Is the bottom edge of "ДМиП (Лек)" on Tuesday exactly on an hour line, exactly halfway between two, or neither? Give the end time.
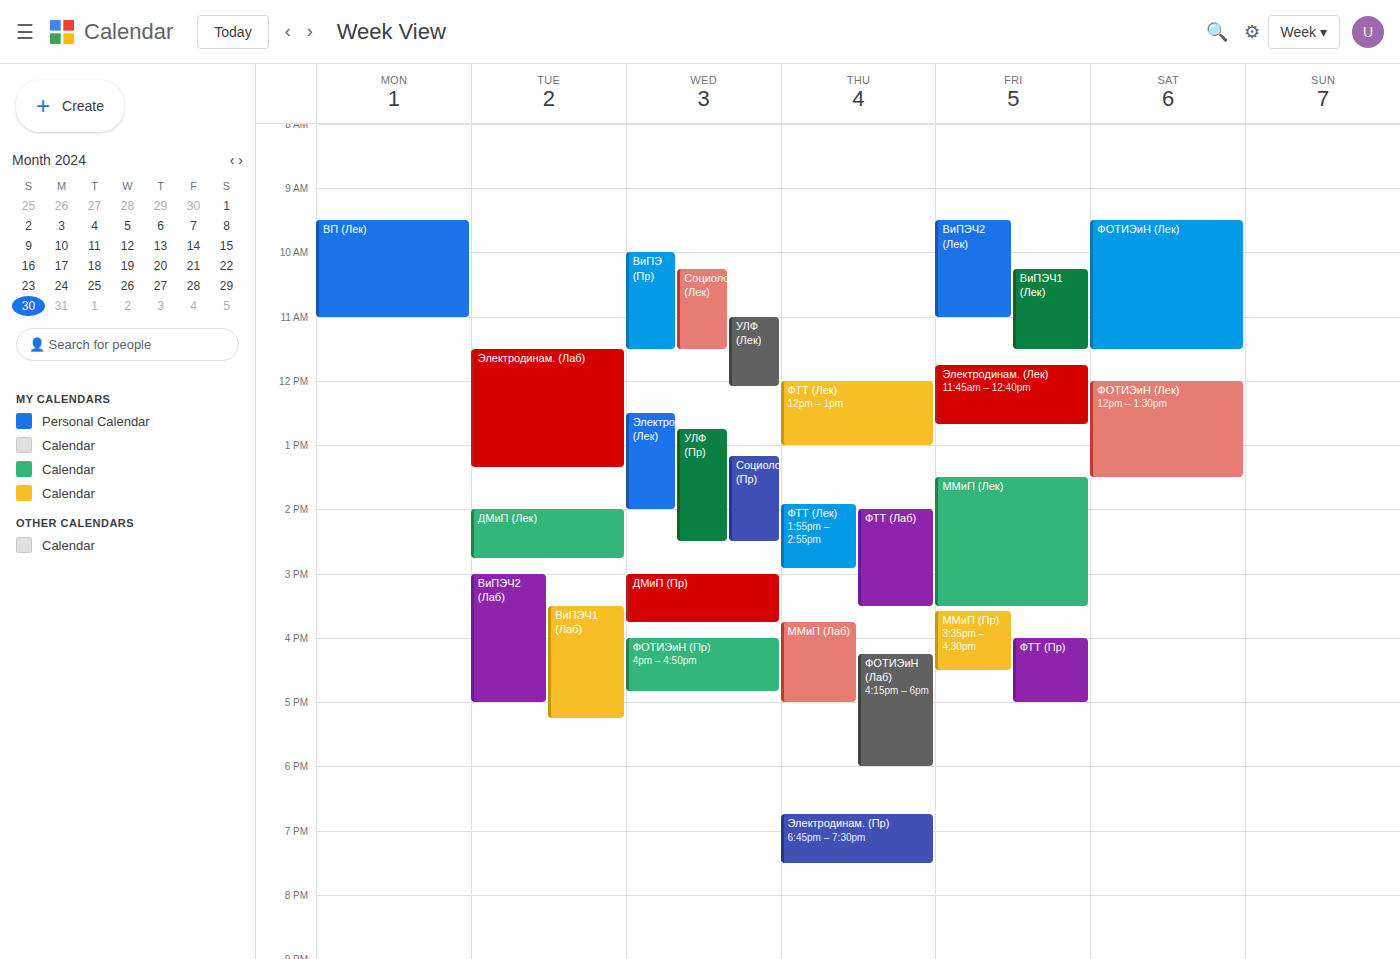
2:45 PM -- neither: three quarters of the way from the 2 PM line to the 3 PM line.